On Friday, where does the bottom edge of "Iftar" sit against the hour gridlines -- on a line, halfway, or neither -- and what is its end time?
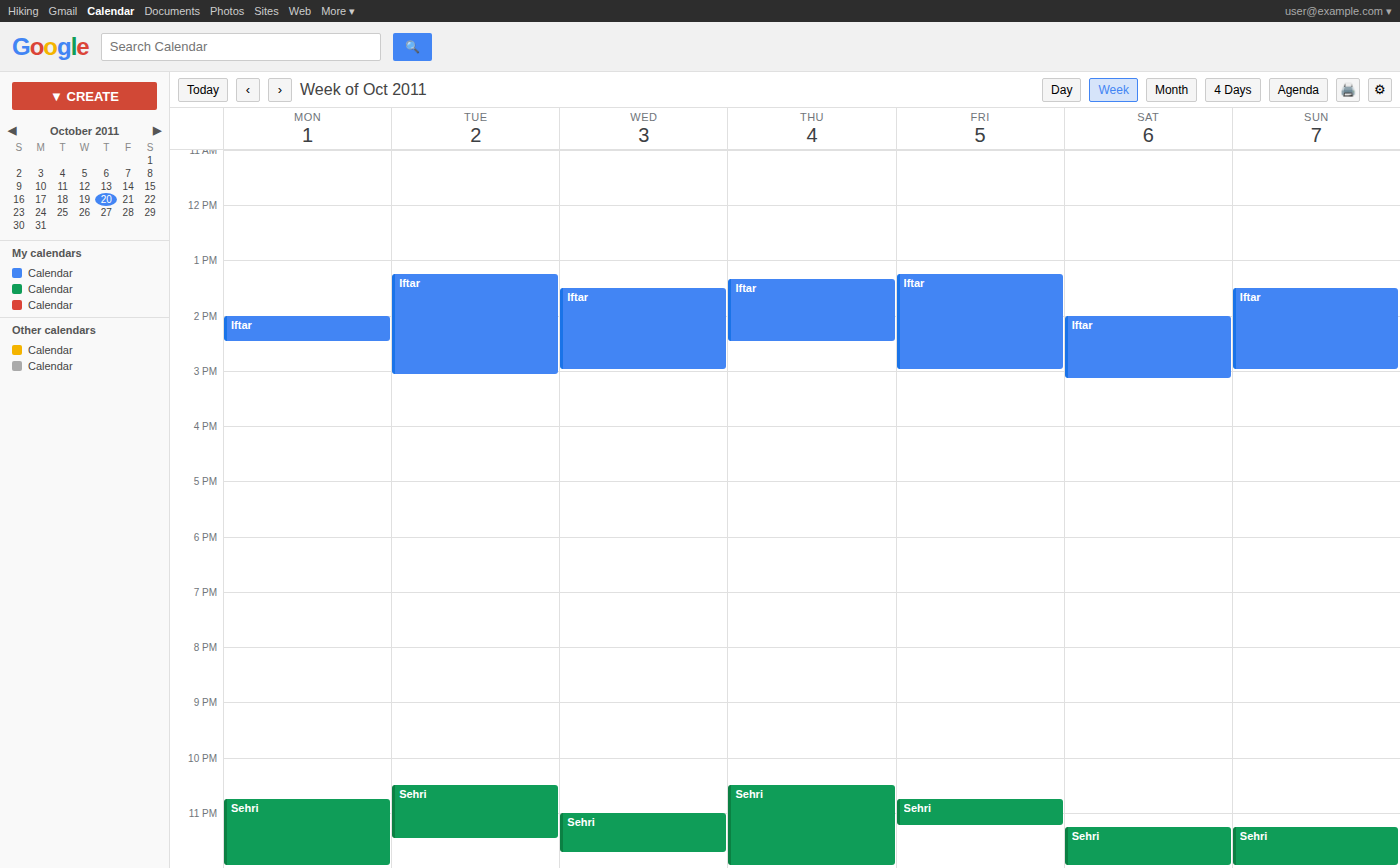
15:00 -- exactly on the 15:00 line.